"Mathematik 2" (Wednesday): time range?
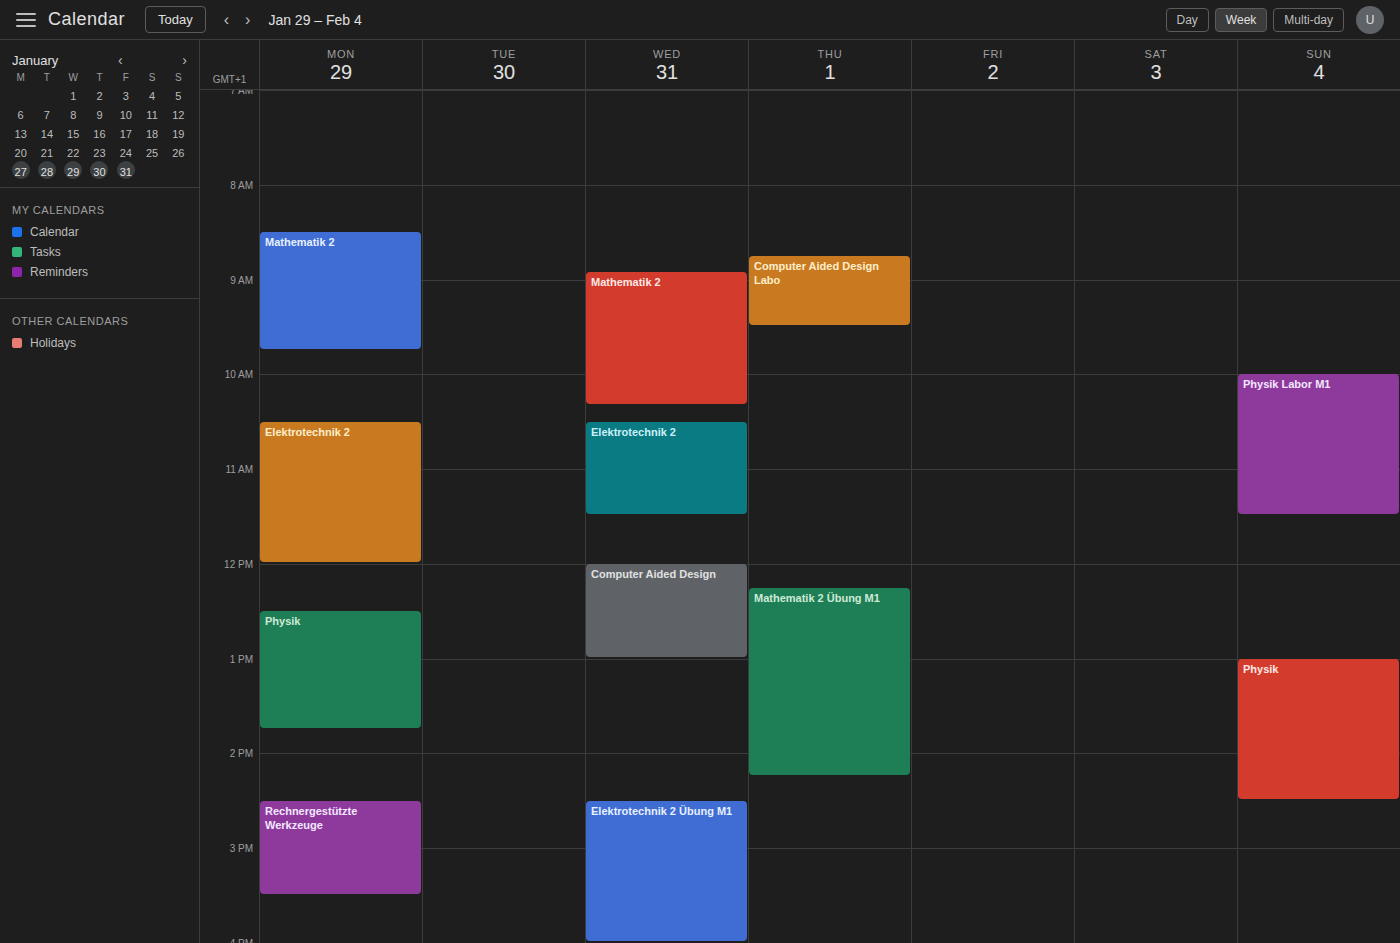
08:55 to 10:20